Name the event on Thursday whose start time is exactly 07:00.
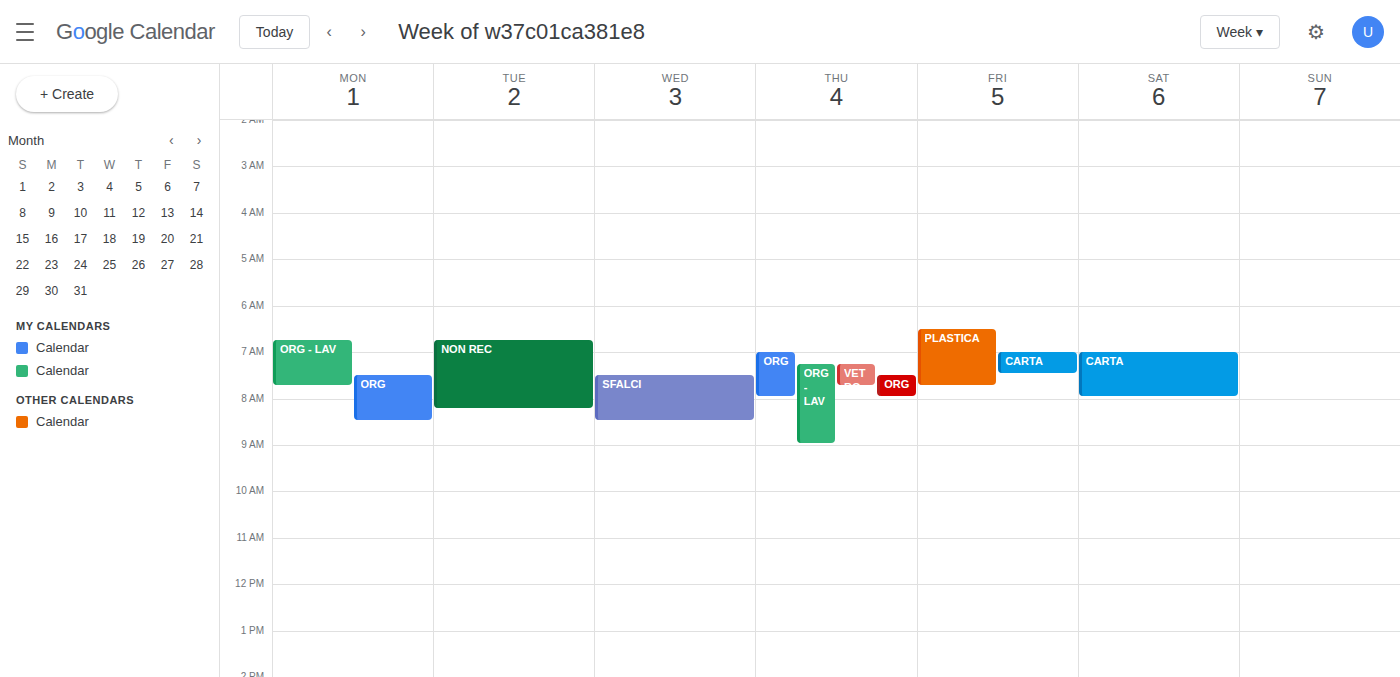
"ORG"